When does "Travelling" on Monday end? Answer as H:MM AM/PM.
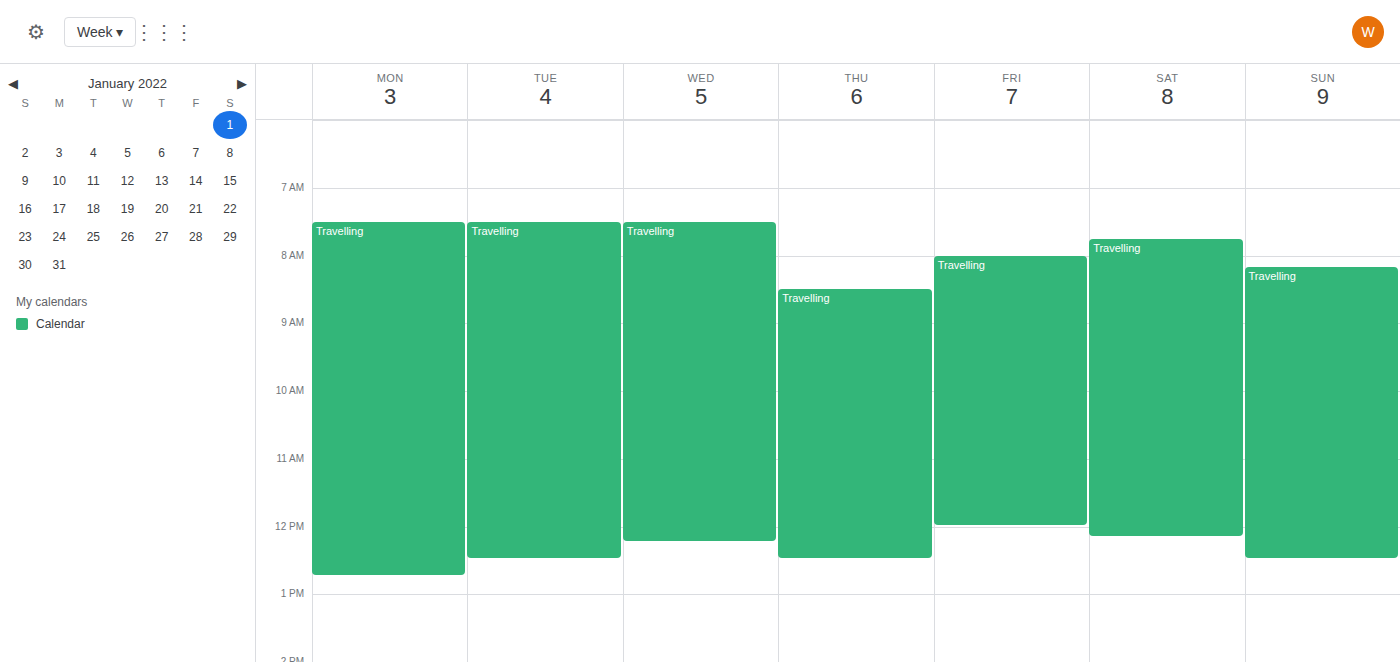
12:45 PM